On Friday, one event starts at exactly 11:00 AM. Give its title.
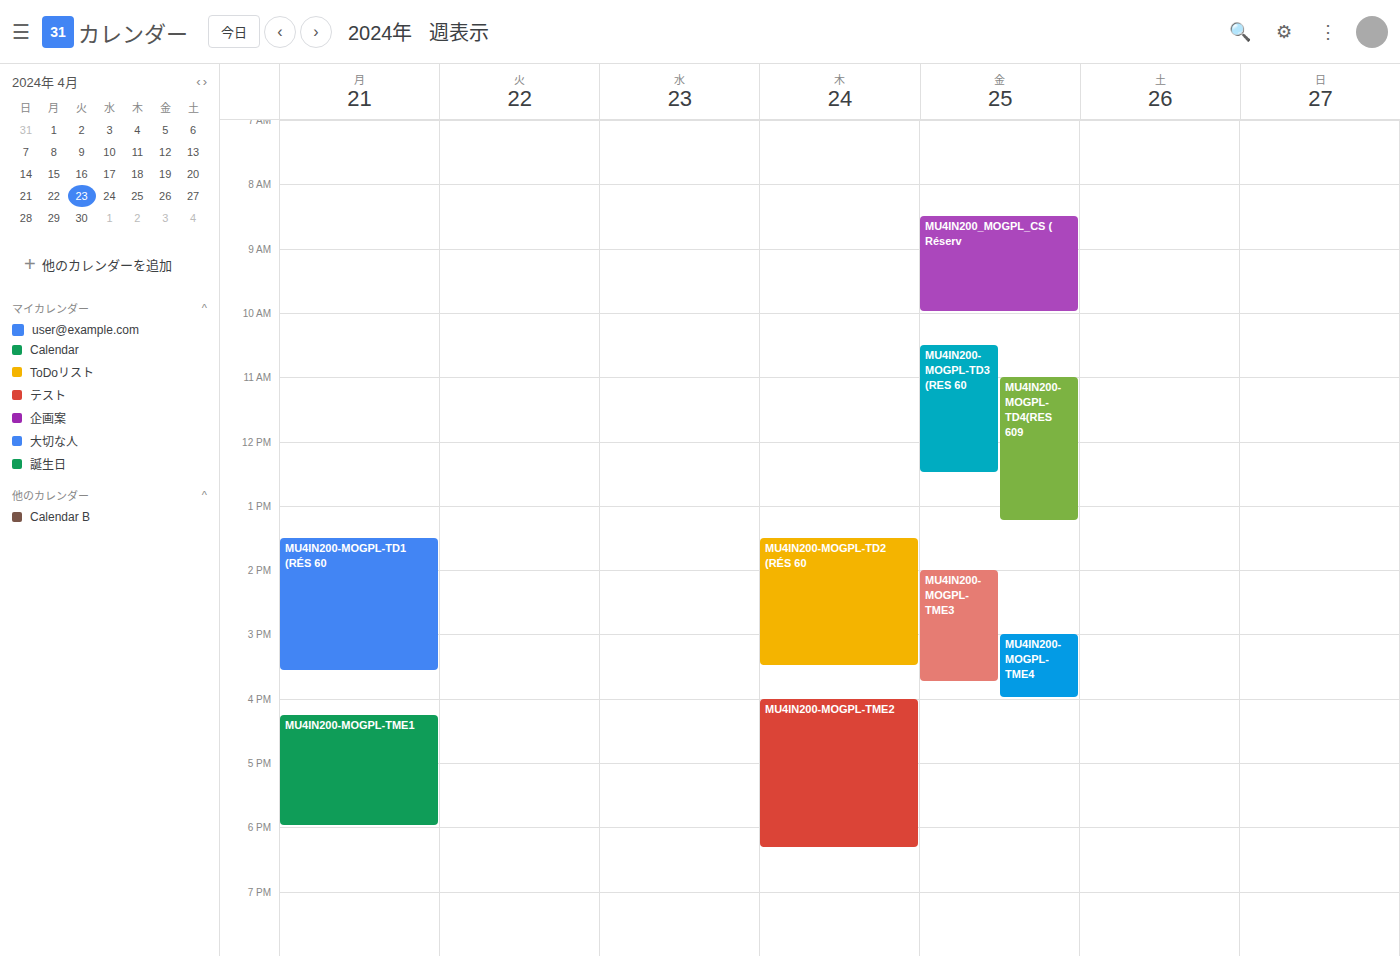
"MU4IN200-MOGPL-TD4(RES 609"